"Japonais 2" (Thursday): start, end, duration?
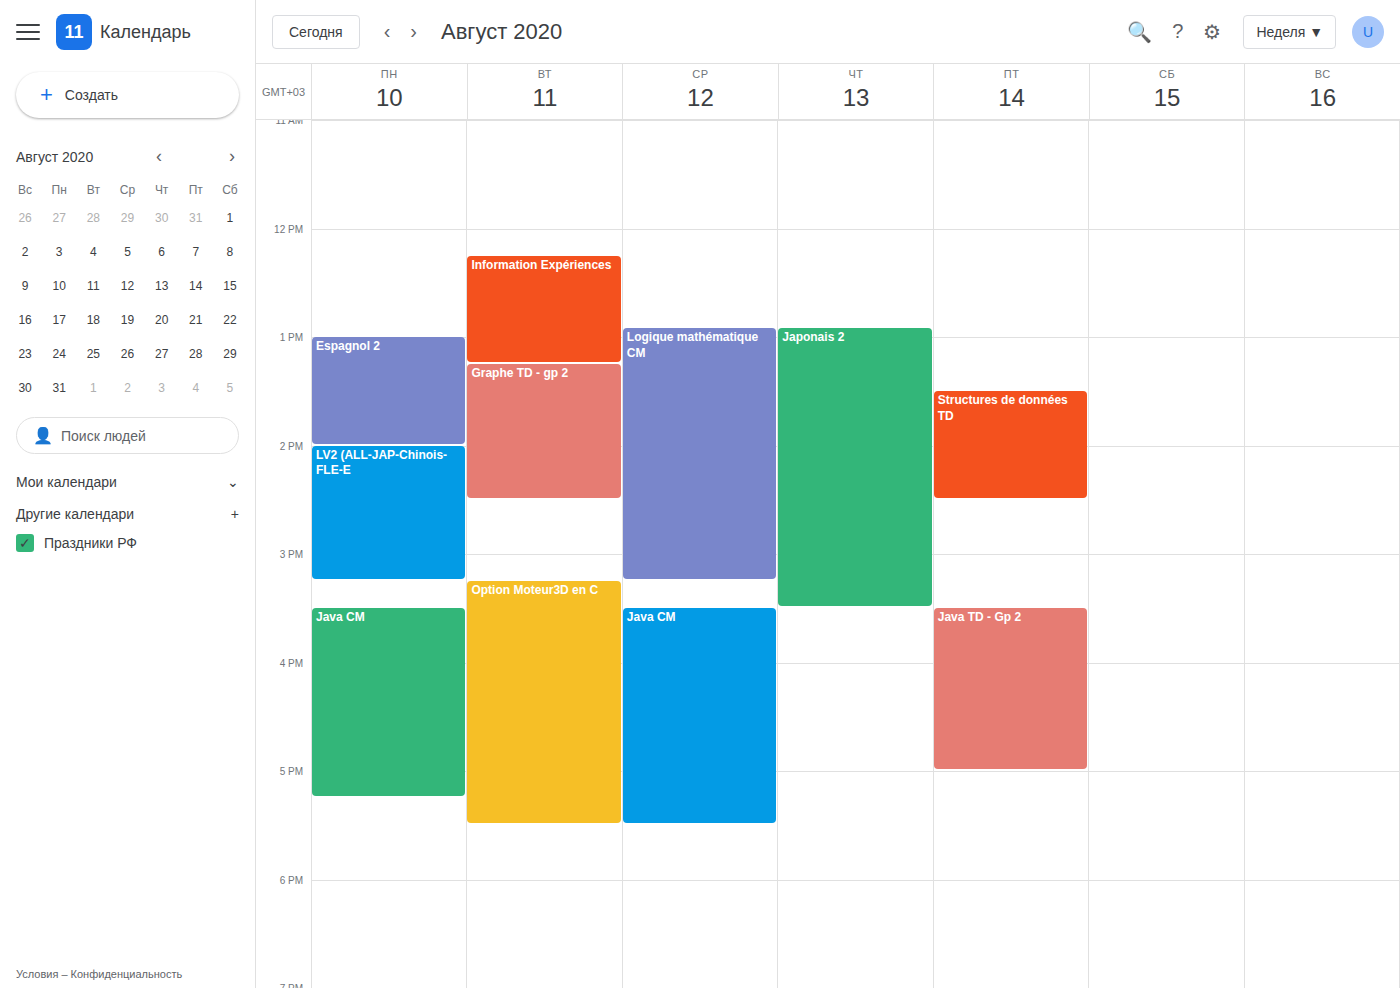
12:55 PM to 3:30 PM, 2 hours 35 minutes